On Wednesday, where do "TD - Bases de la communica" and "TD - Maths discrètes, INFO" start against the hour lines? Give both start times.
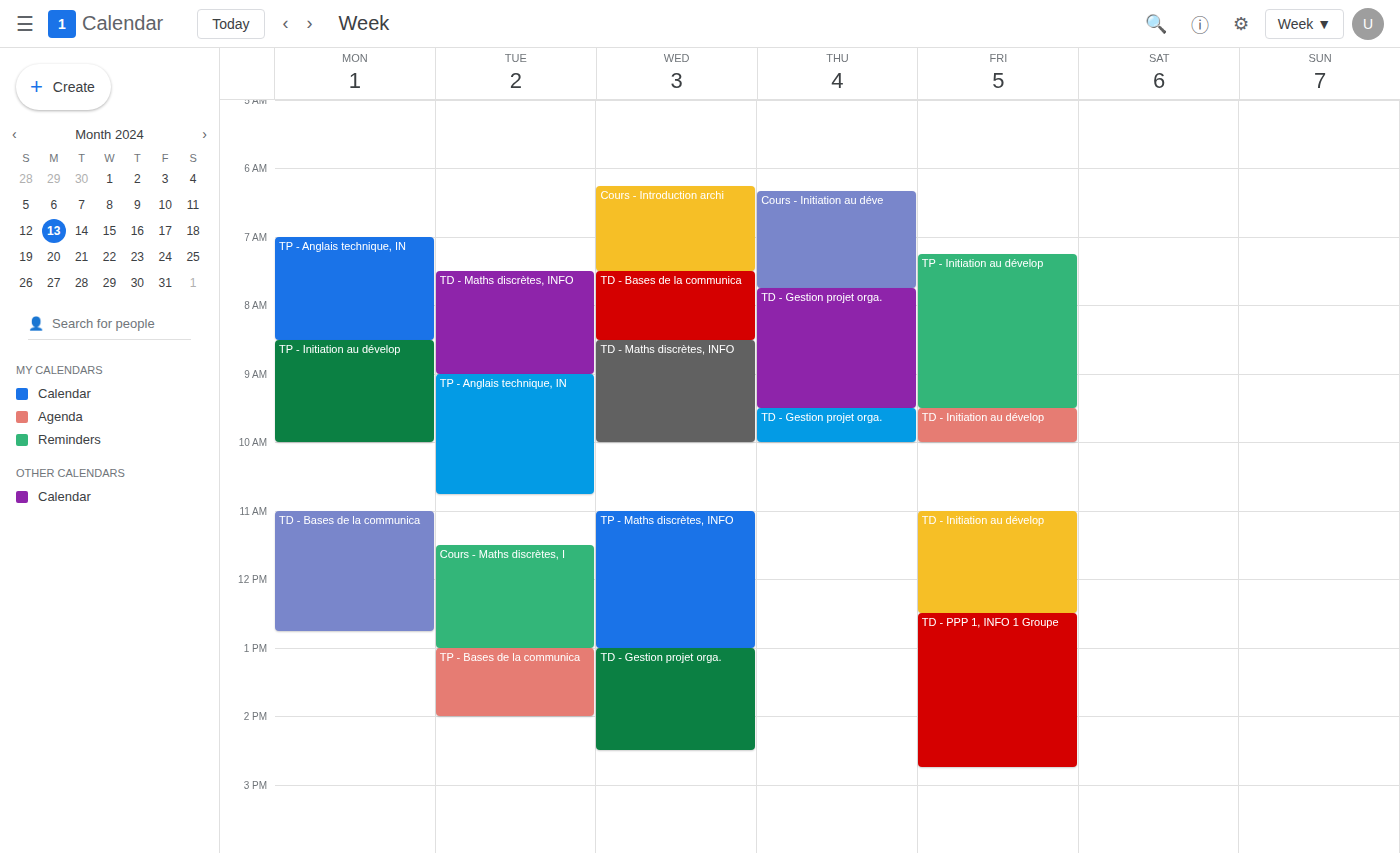
"TD - Bases de la communica": 7:30 AM, halfway between the 7 AM and 8 AM lines. "TD - Maths discrètes, INFO": 8:30 AM, halfway between the 8 AM and 9 AM lines.